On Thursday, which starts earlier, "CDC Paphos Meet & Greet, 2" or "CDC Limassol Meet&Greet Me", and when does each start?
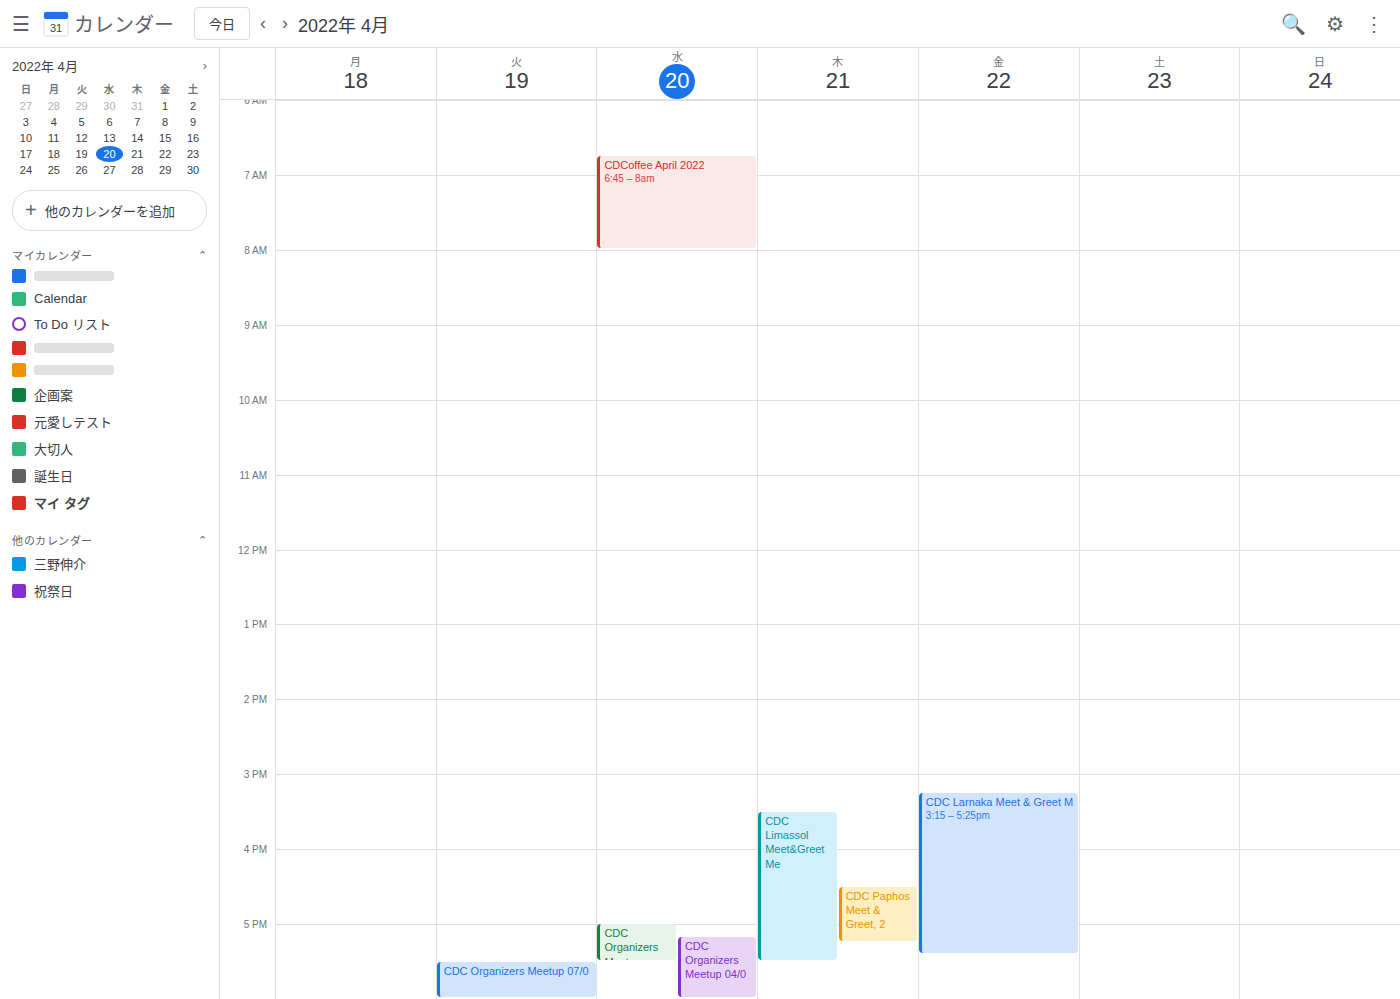
"CDC Limassol Meet&Greet Me" 3:30 PM; "CDC Paphos Meet & Greet, 2" 4:30 PM.